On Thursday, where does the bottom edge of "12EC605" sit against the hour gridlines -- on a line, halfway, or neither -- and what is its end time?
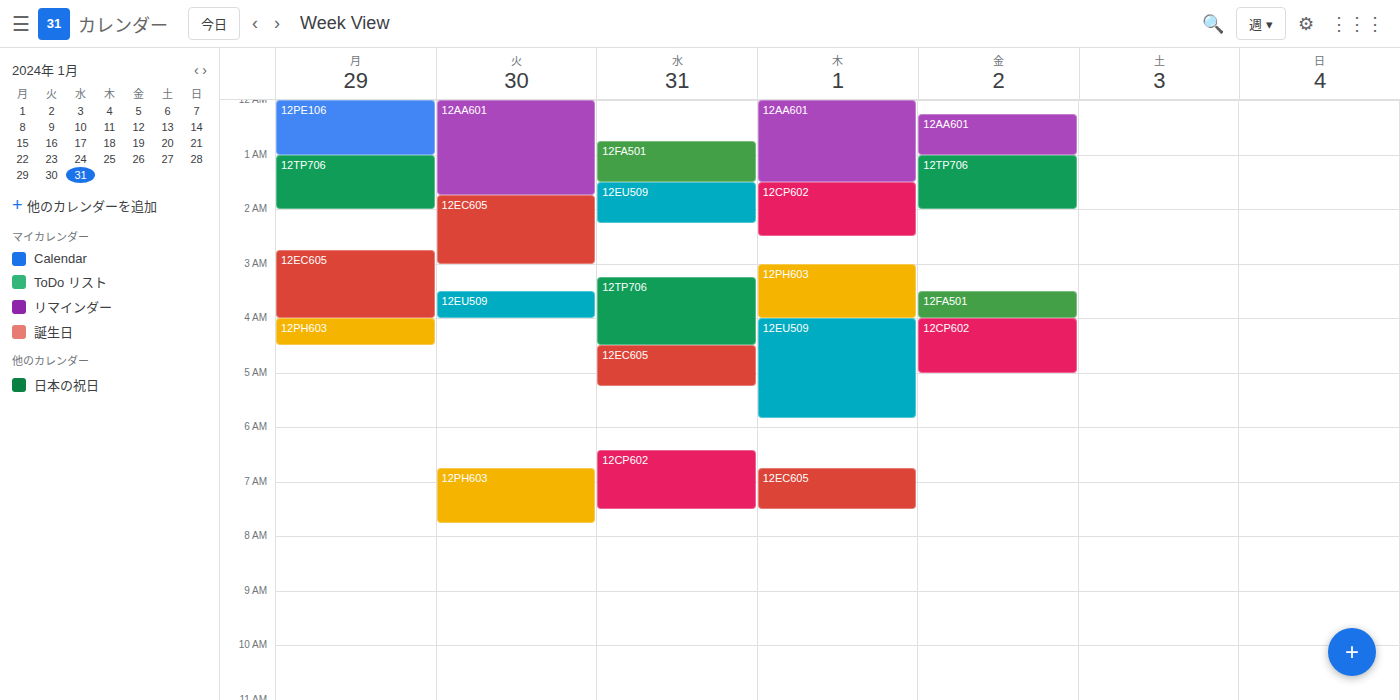
7:30 AM -- halfway between the 7 AM and 8 AM lines.